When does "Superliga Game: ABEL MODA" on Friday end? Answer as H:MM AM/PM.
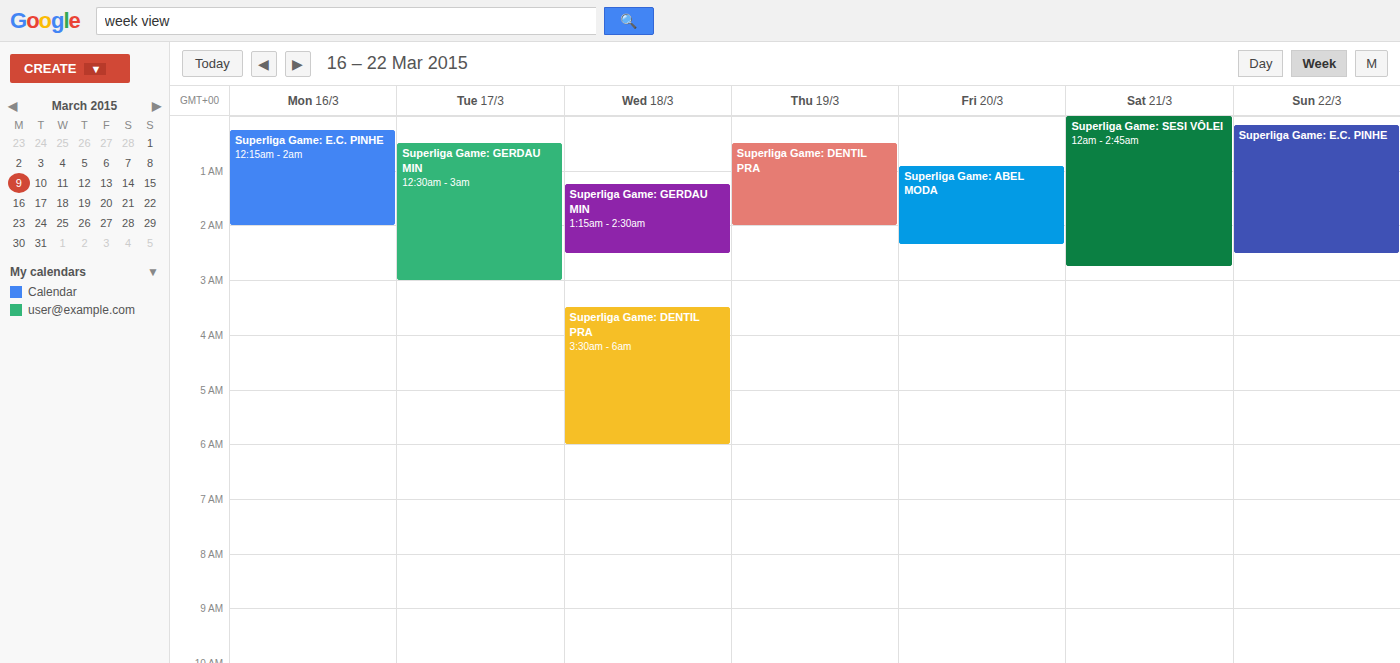
2:20 AM